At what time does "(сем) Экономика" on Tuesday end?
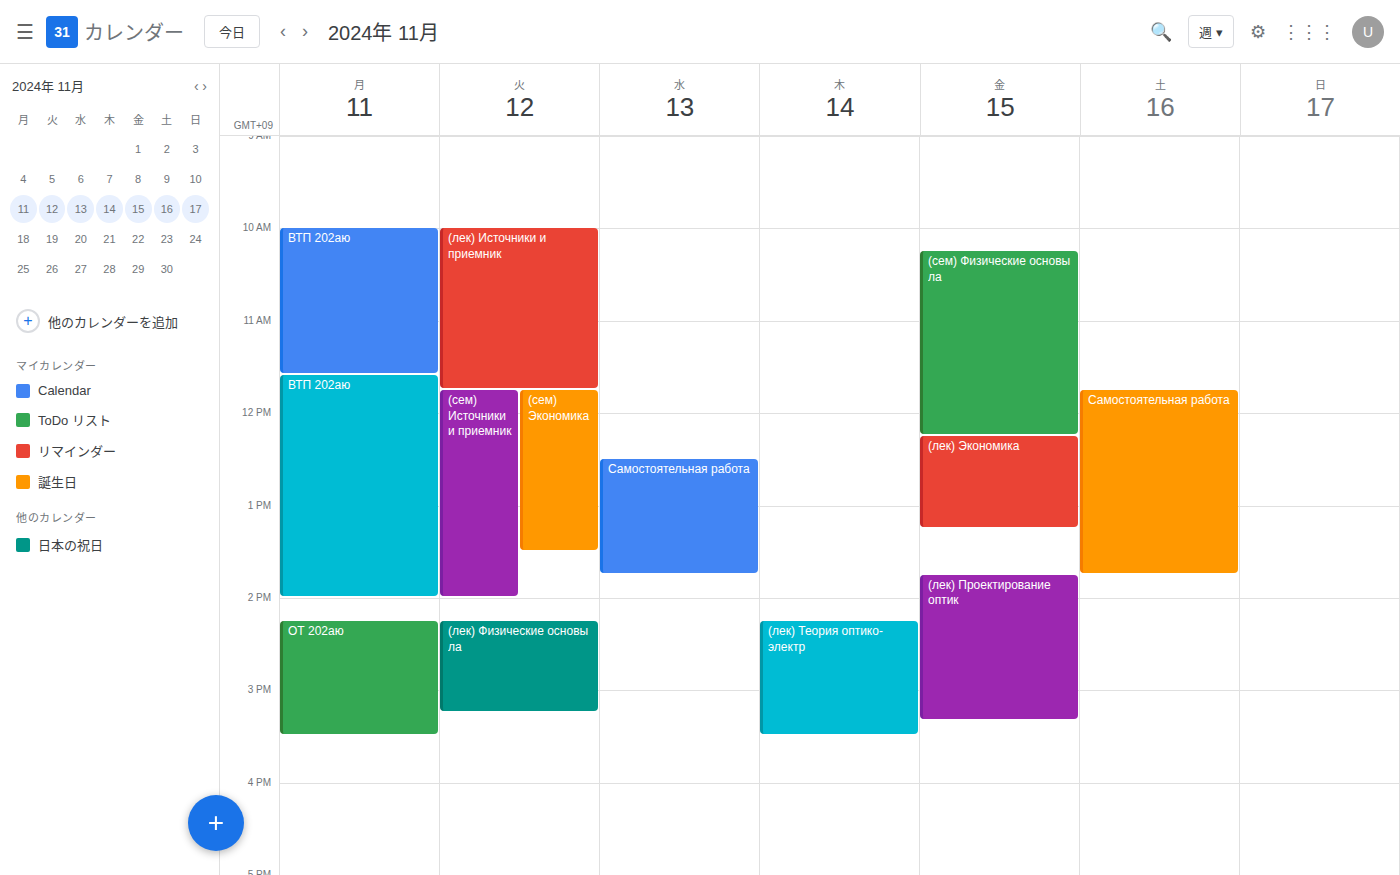
13:30